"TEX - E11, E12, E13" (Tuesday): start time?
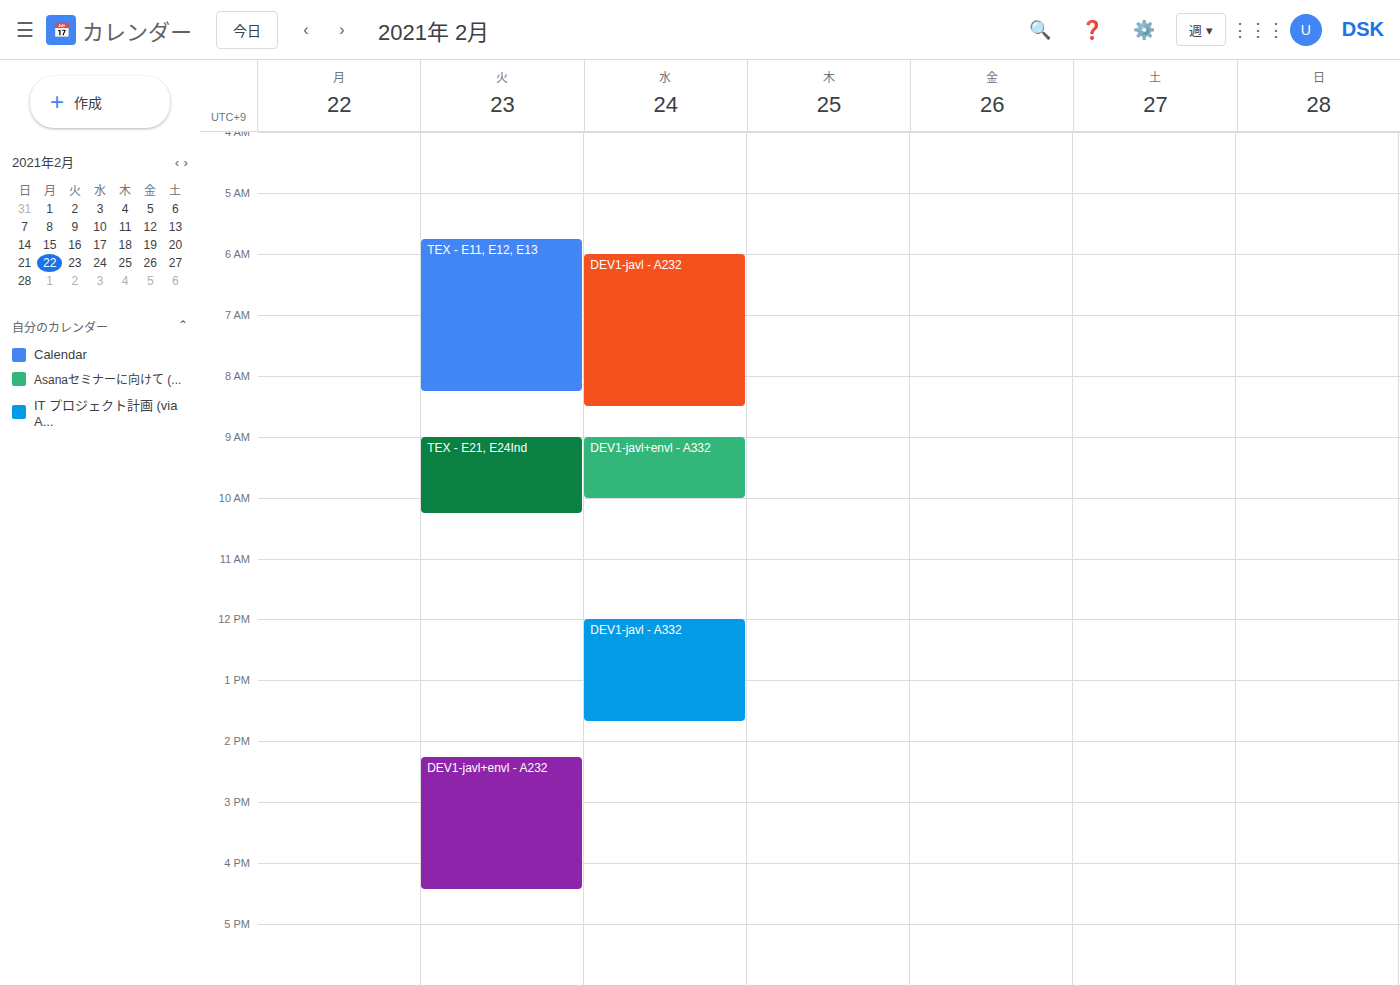
5:45 AM